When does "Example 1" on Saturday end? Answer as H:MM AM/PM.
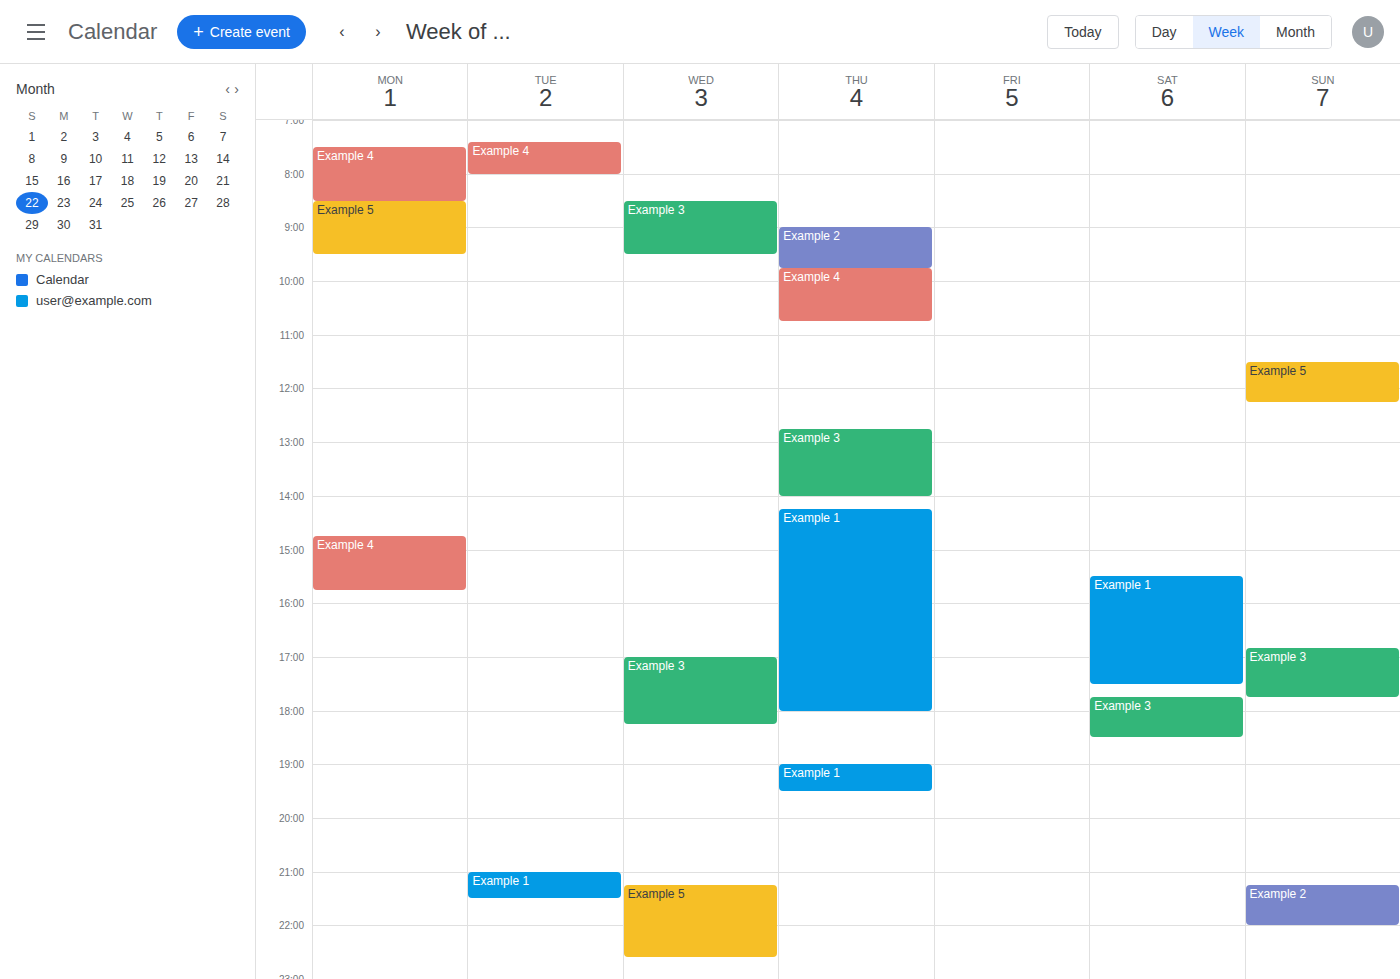
5:30 PM